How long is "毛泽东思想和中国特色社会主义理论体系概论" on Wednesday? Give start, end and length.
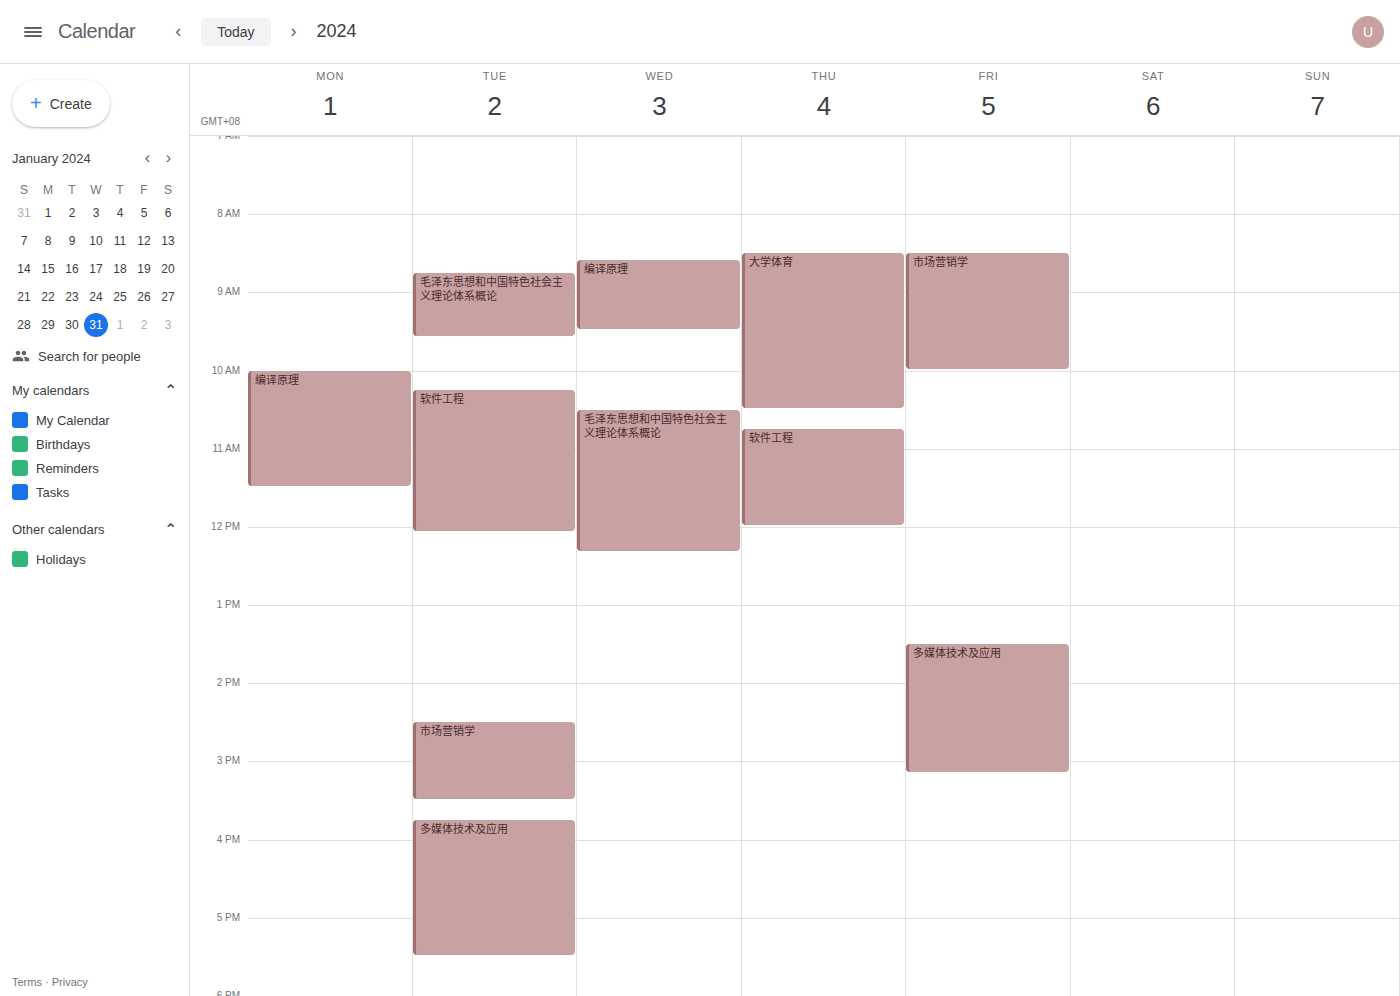
10:30 AM to 12:20 PM, 1 hour 50 minutes